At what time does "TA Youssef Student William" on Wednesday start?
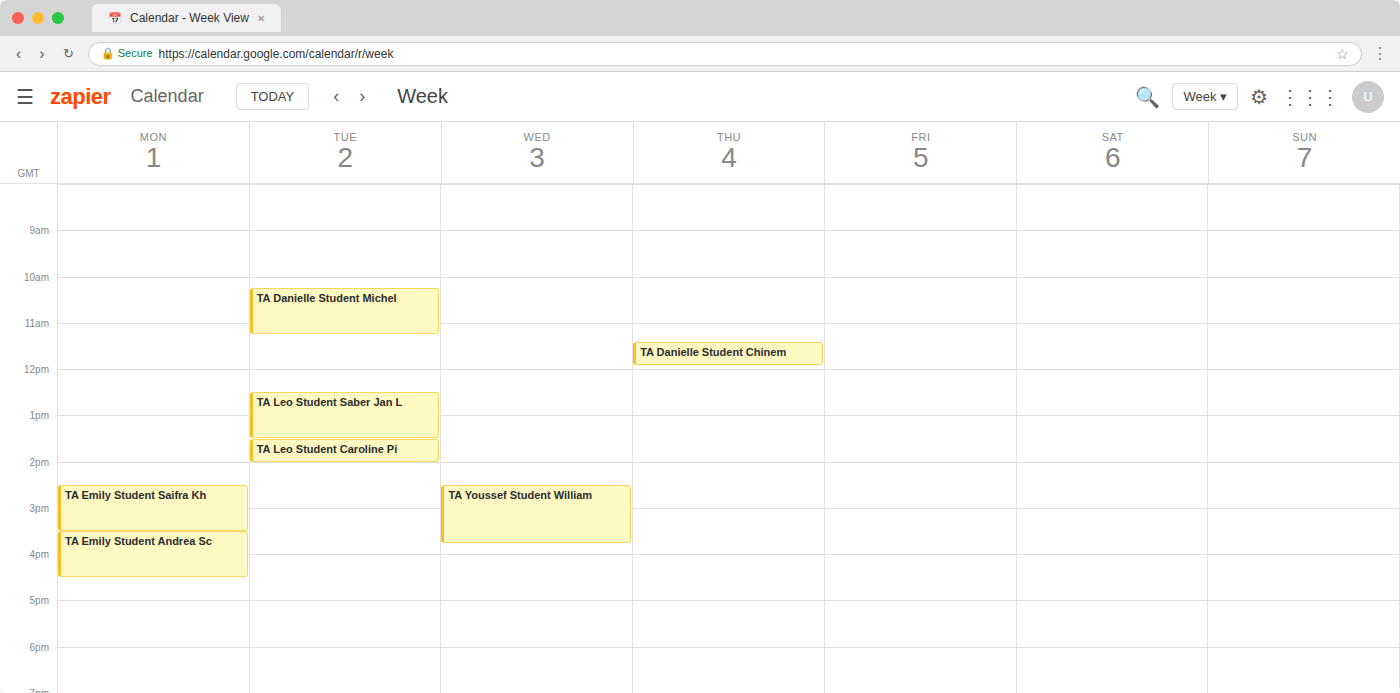
2:30 PM